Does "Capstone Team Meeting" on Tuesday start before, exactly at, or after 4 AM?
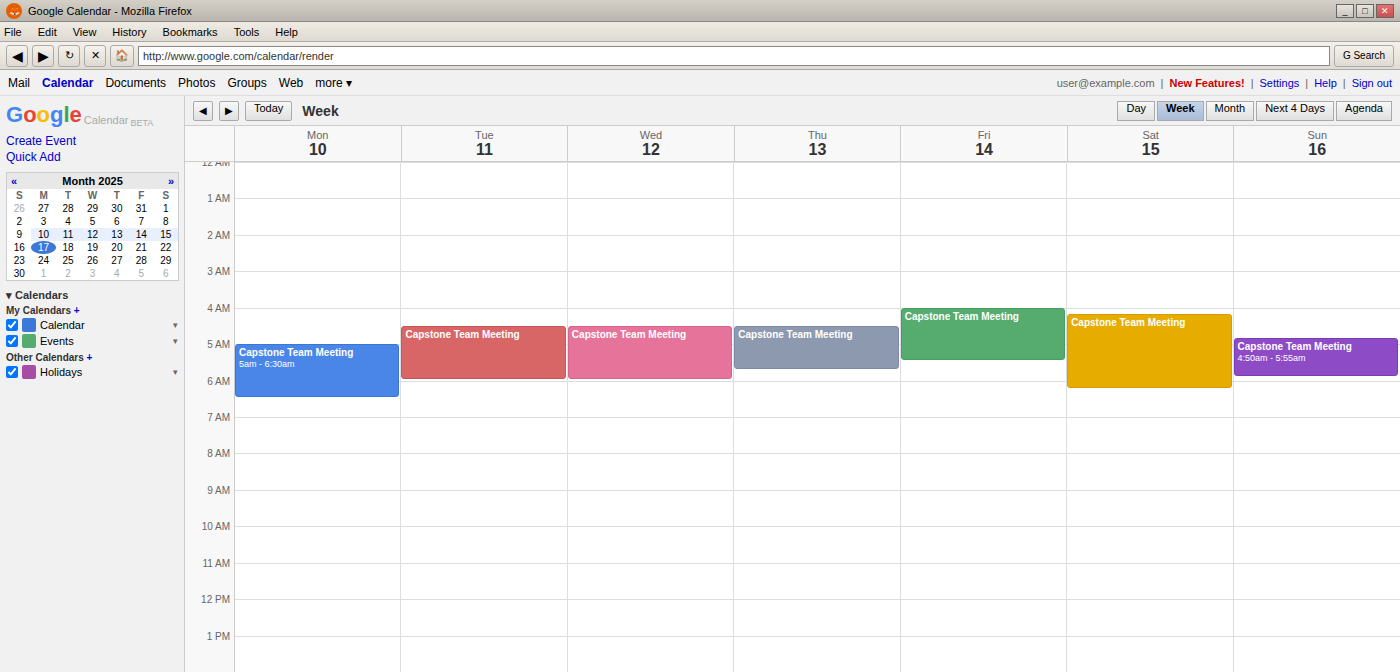
4:30 AM -- after 4 AM, 30 minutes below the 4 AM line.